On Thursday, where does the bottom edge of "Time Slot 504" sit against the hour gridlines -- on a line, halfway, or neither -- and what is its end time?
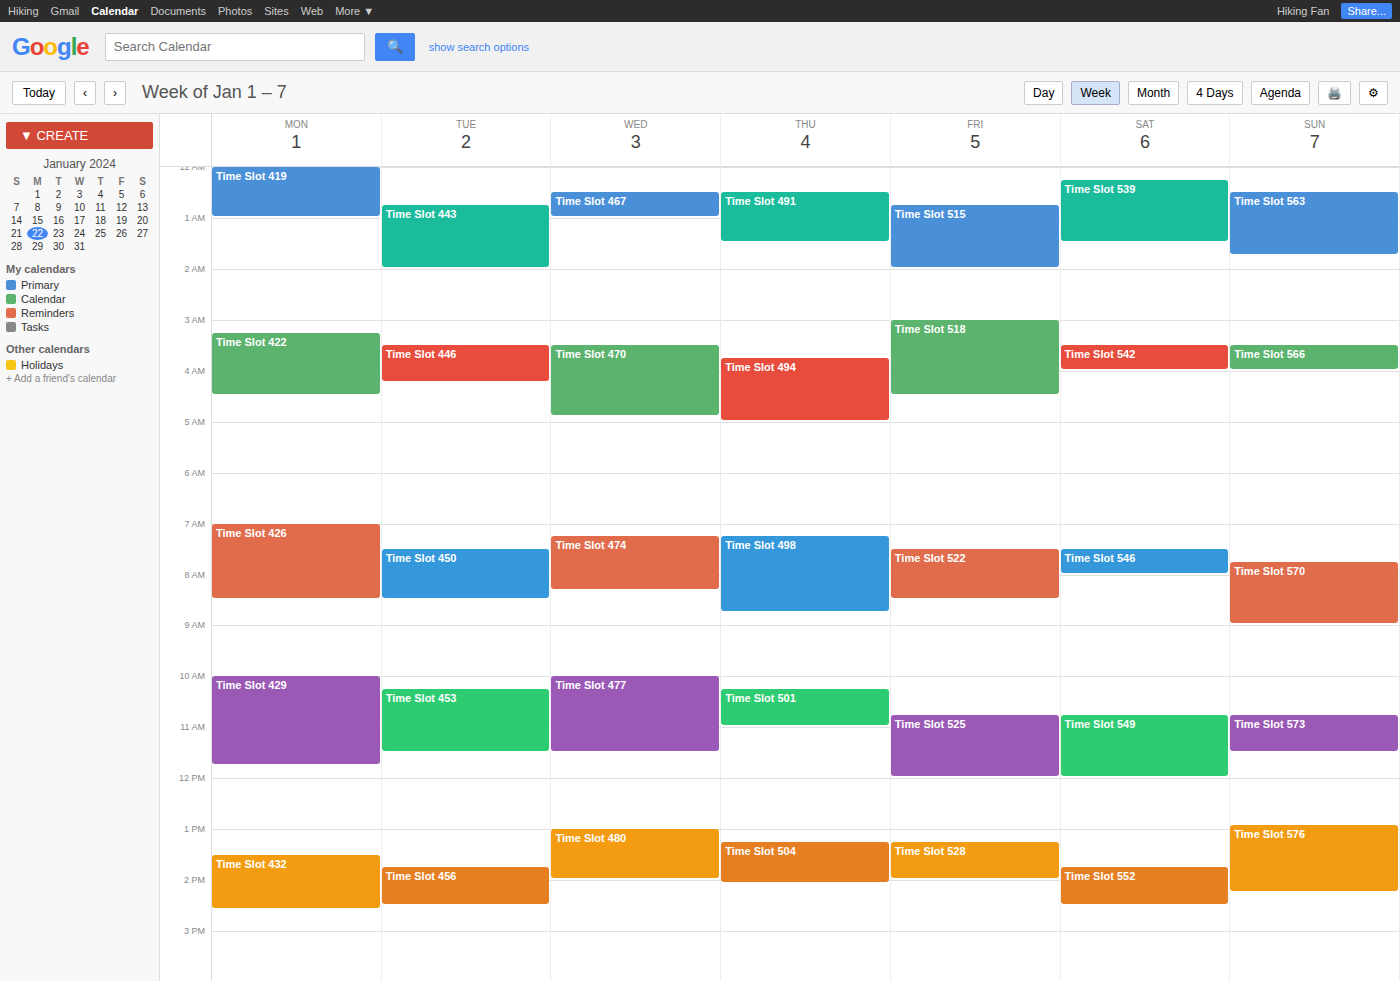
2:05 PM -- neither: 5 minutes below the 2 PM line and 55 minutes above the 3 PM line.